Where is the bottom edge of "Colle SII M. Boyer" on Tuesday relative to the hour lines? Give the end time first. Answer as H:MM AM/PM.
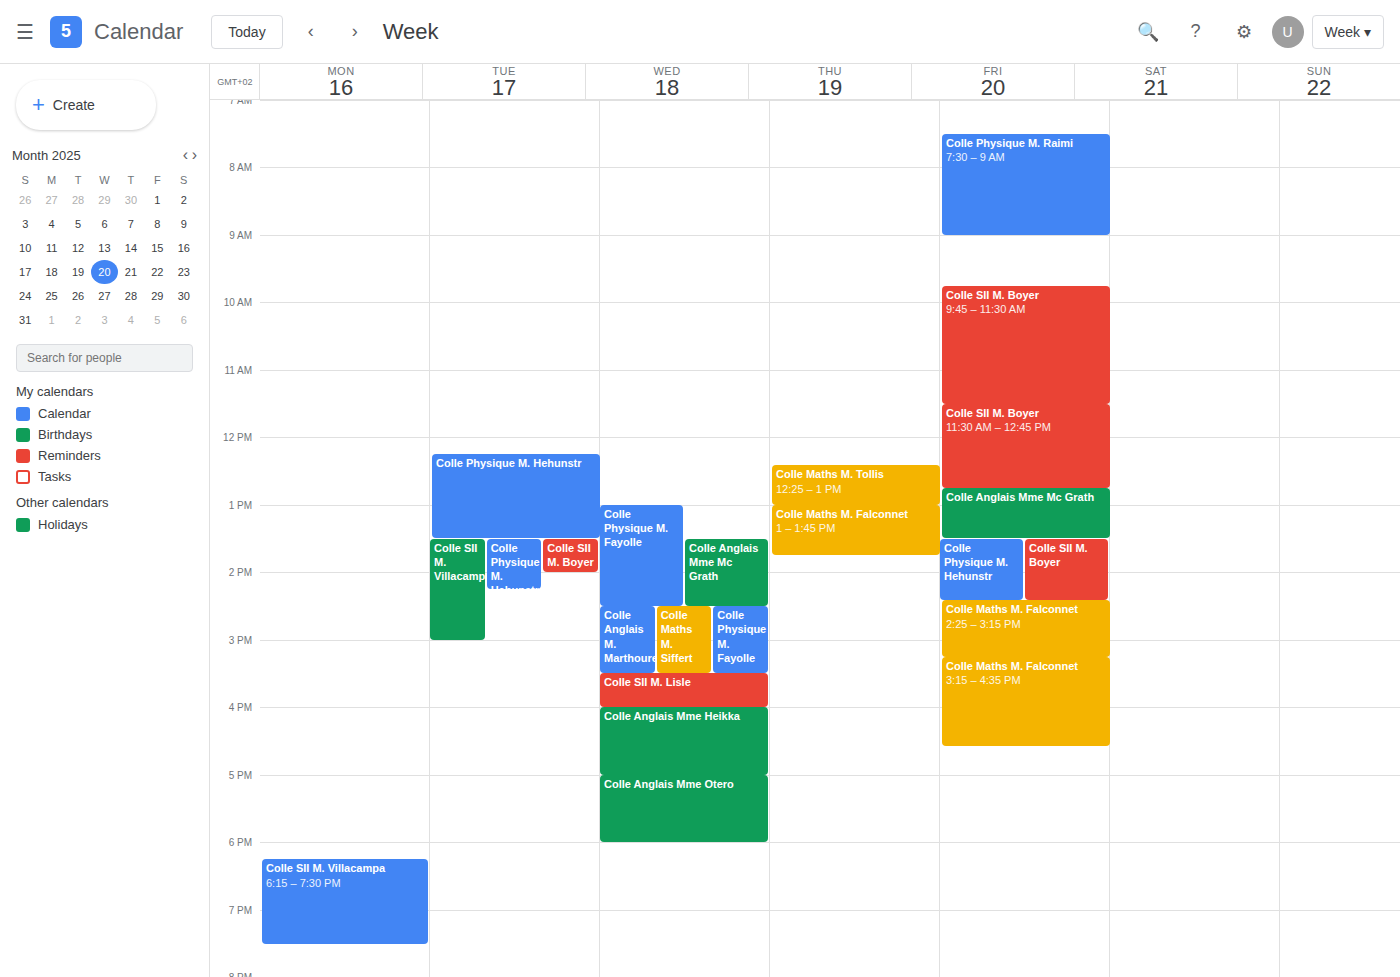
2:00 PM -- exactly on the 2 PM line.